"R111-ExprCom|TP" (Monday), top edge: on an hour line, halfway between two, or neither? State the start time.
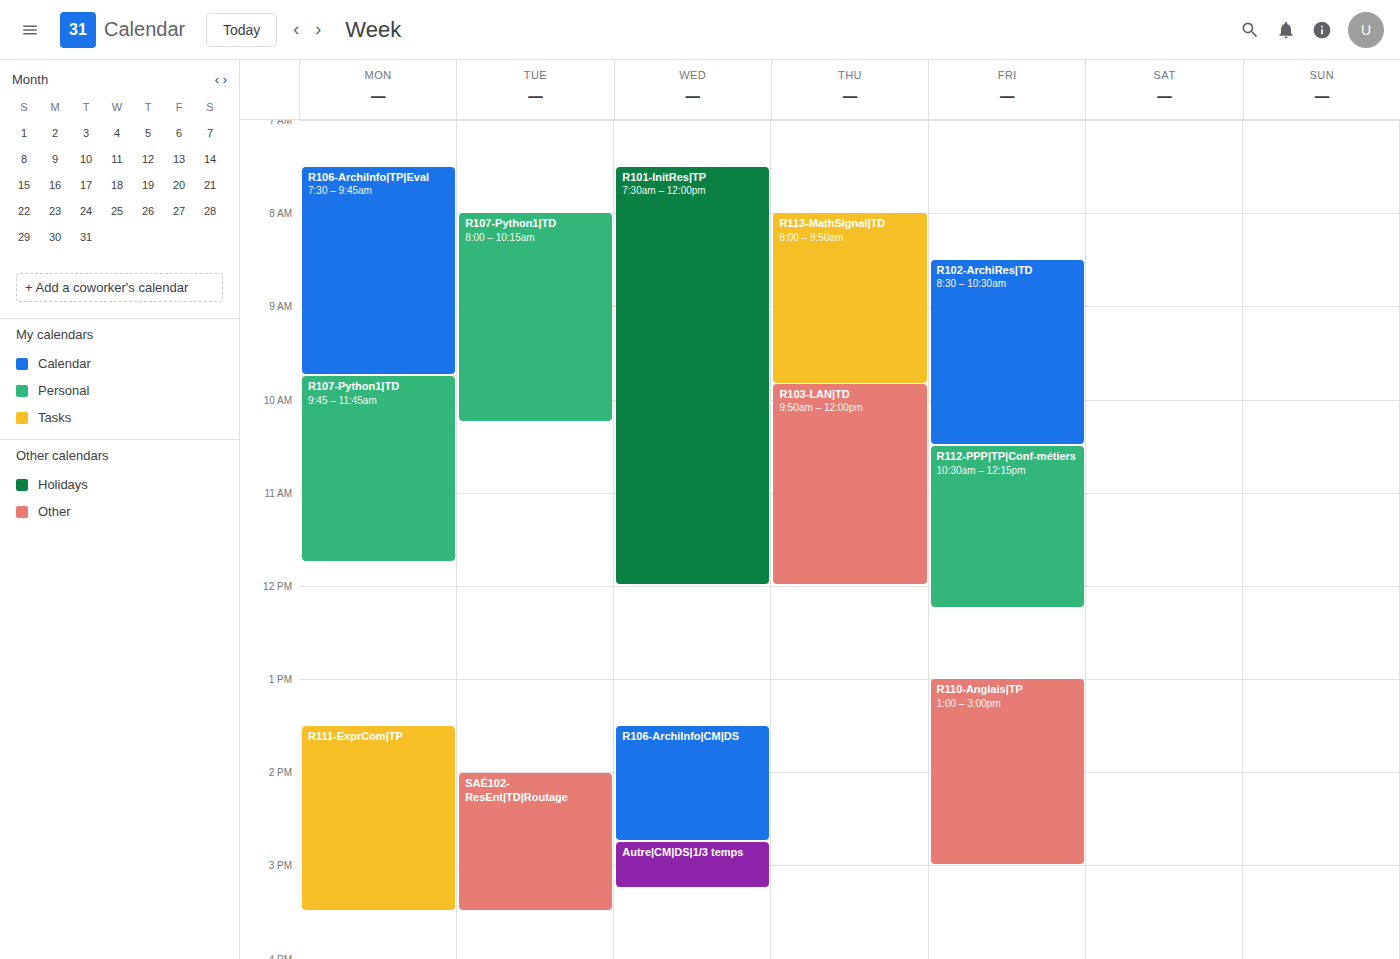
1:30 PM -- halfway between the 1 PM and 2 PM lines.